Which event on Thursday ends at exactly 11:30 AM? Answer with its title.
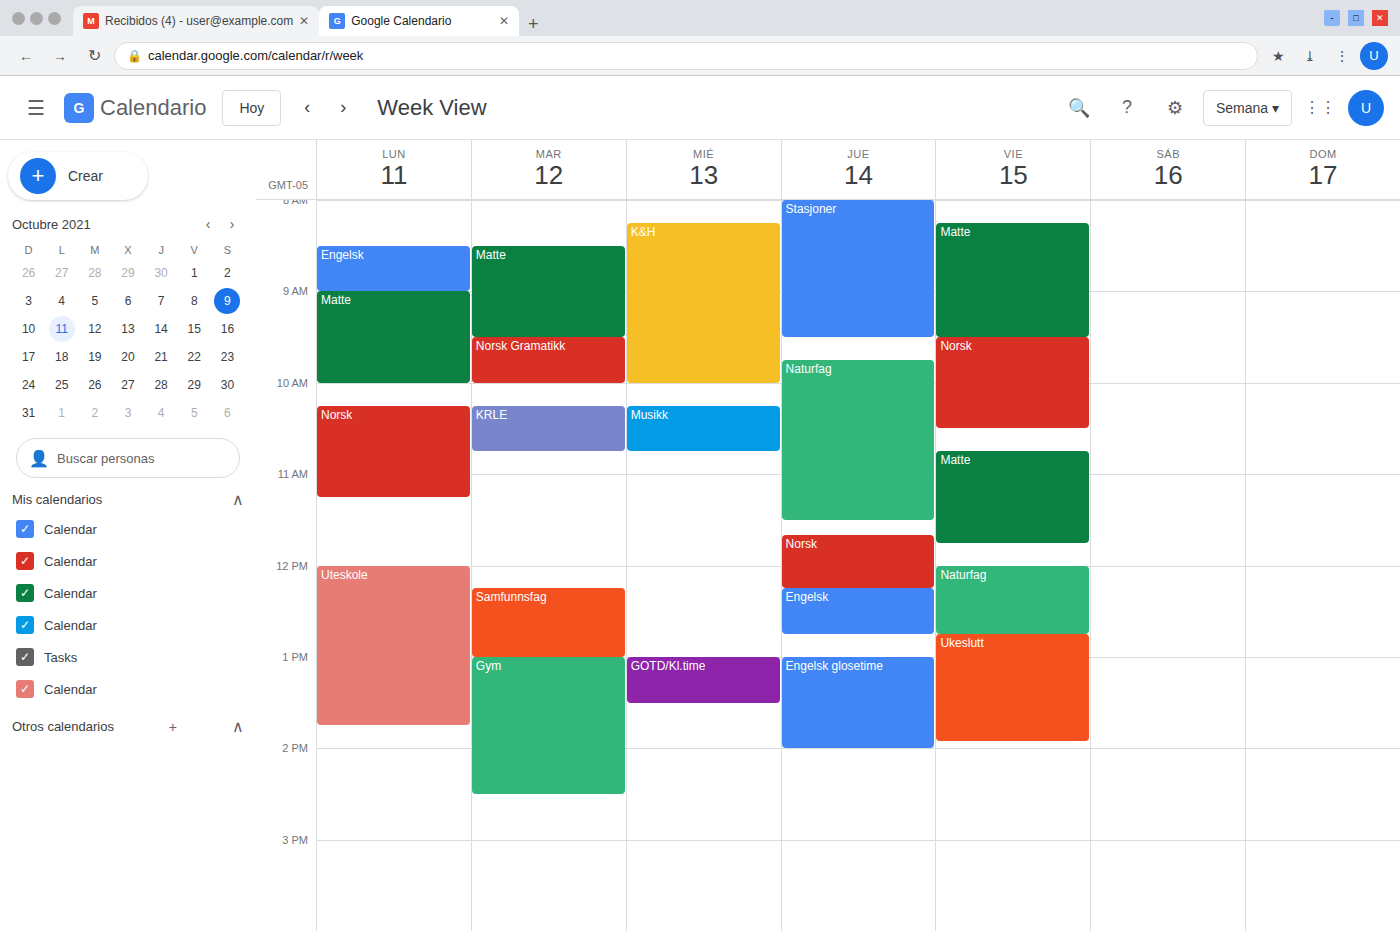
"Naturfag"